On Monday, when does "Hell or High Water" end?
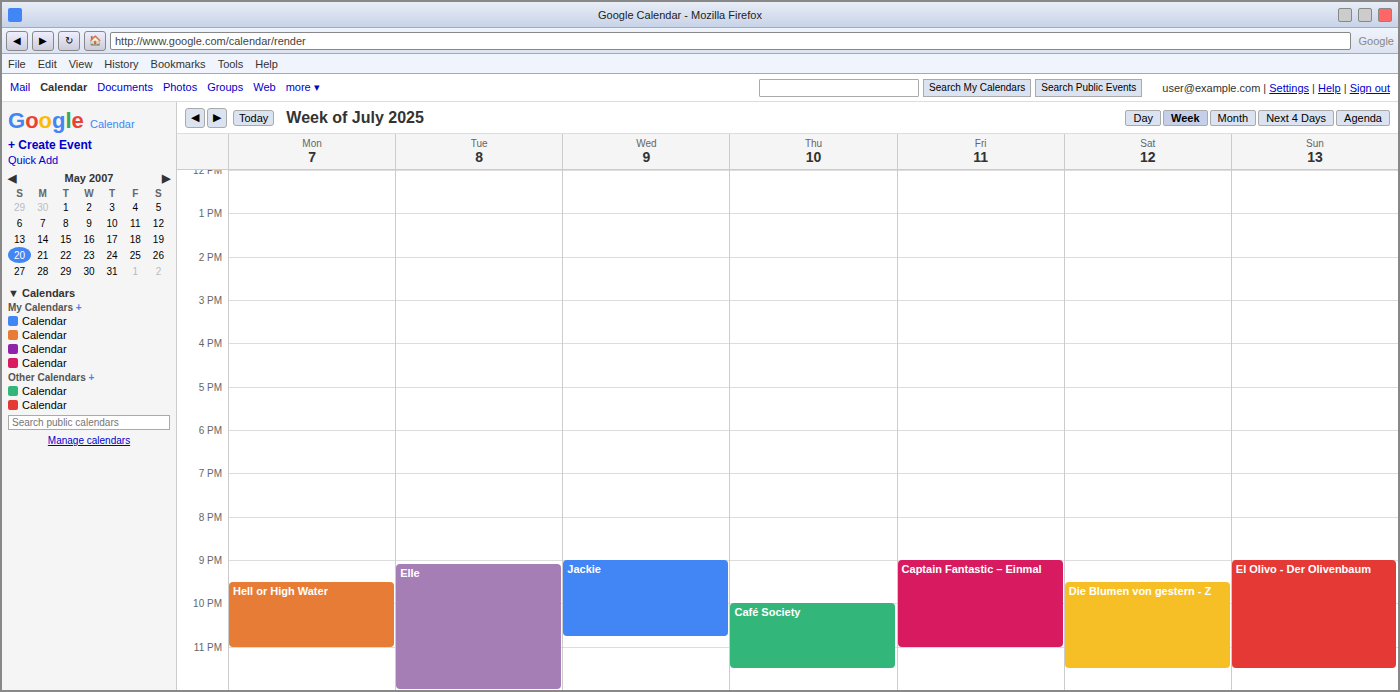
23:00